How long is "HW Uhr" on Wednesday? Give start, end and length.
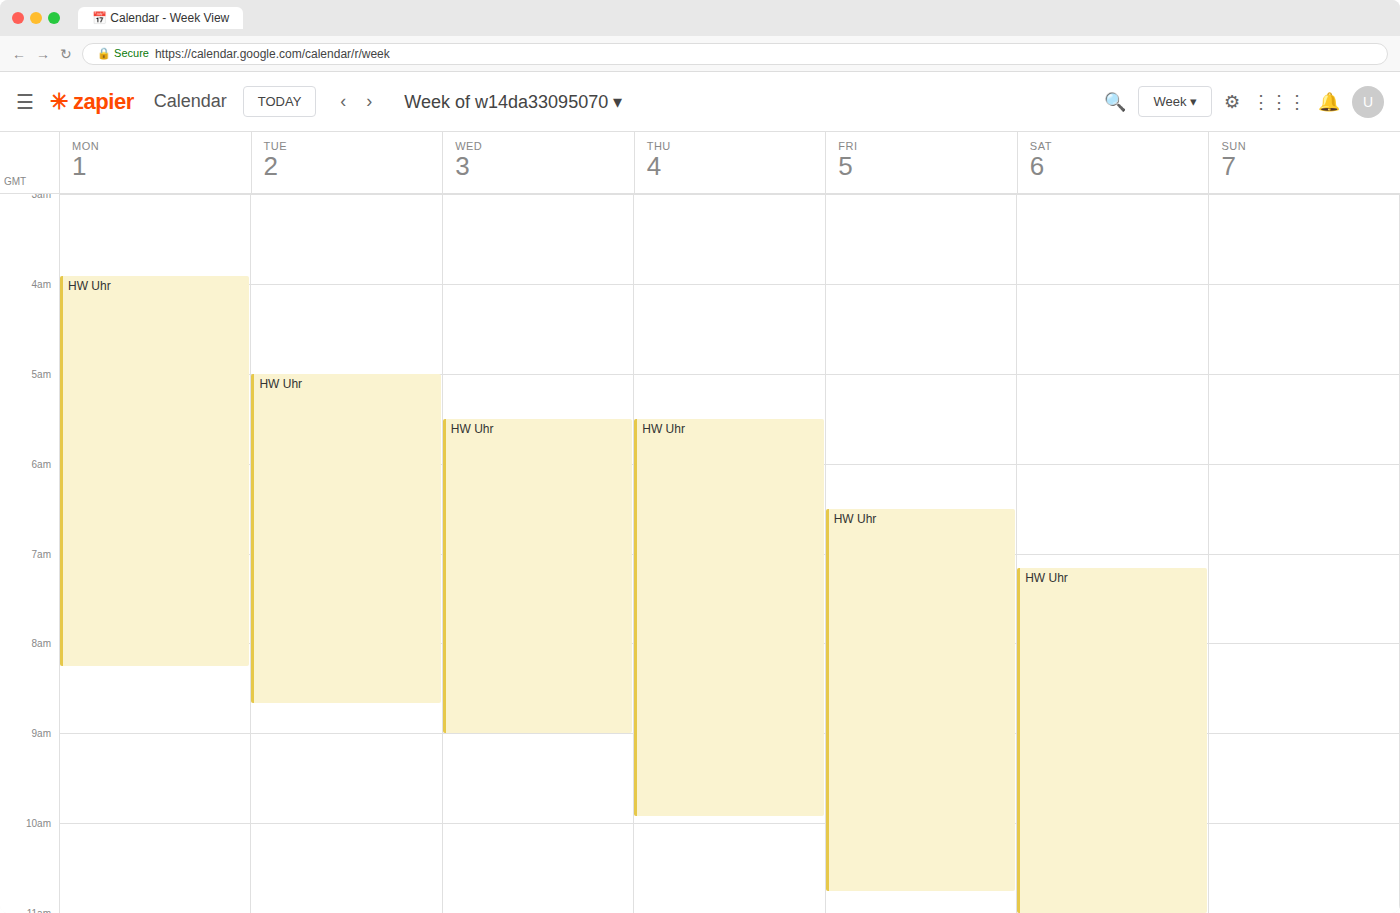
5:30 AM to 9:00 AM, 3 hours 30 minutes